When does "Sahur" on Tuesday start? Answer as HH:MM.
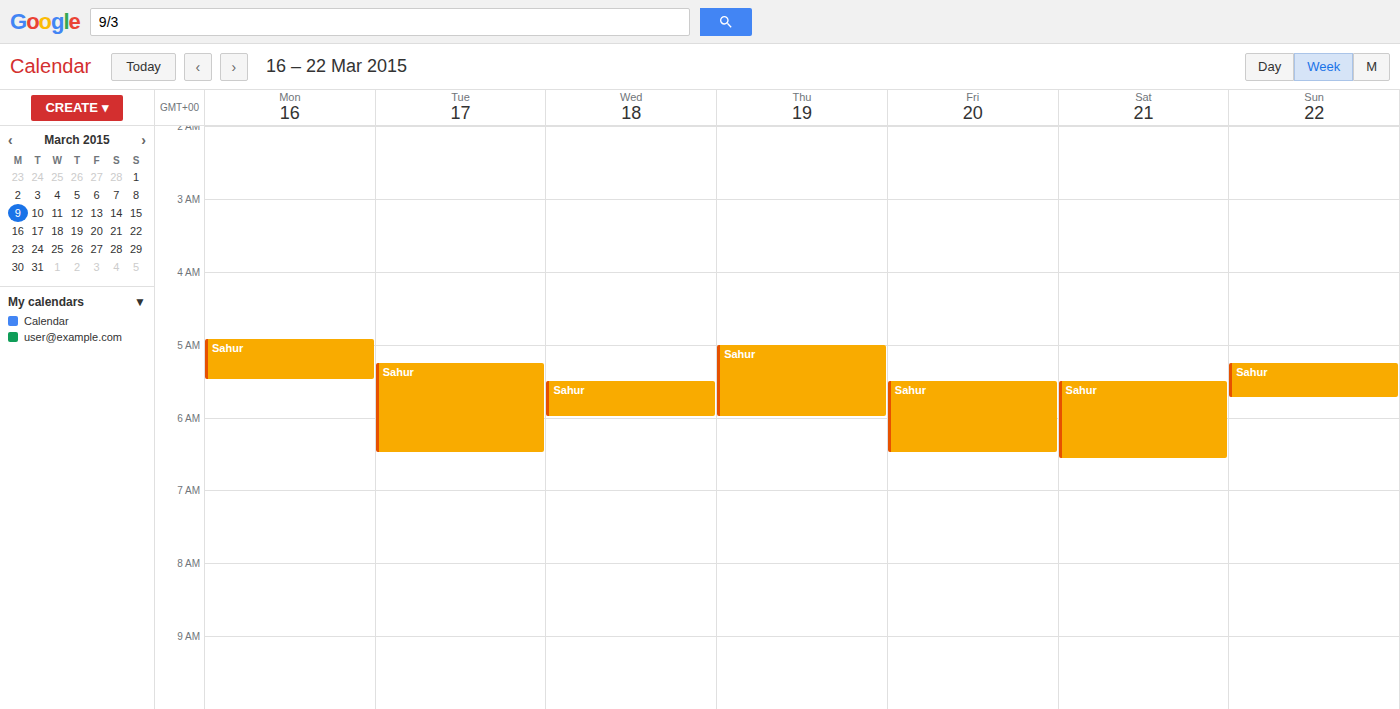
05:15